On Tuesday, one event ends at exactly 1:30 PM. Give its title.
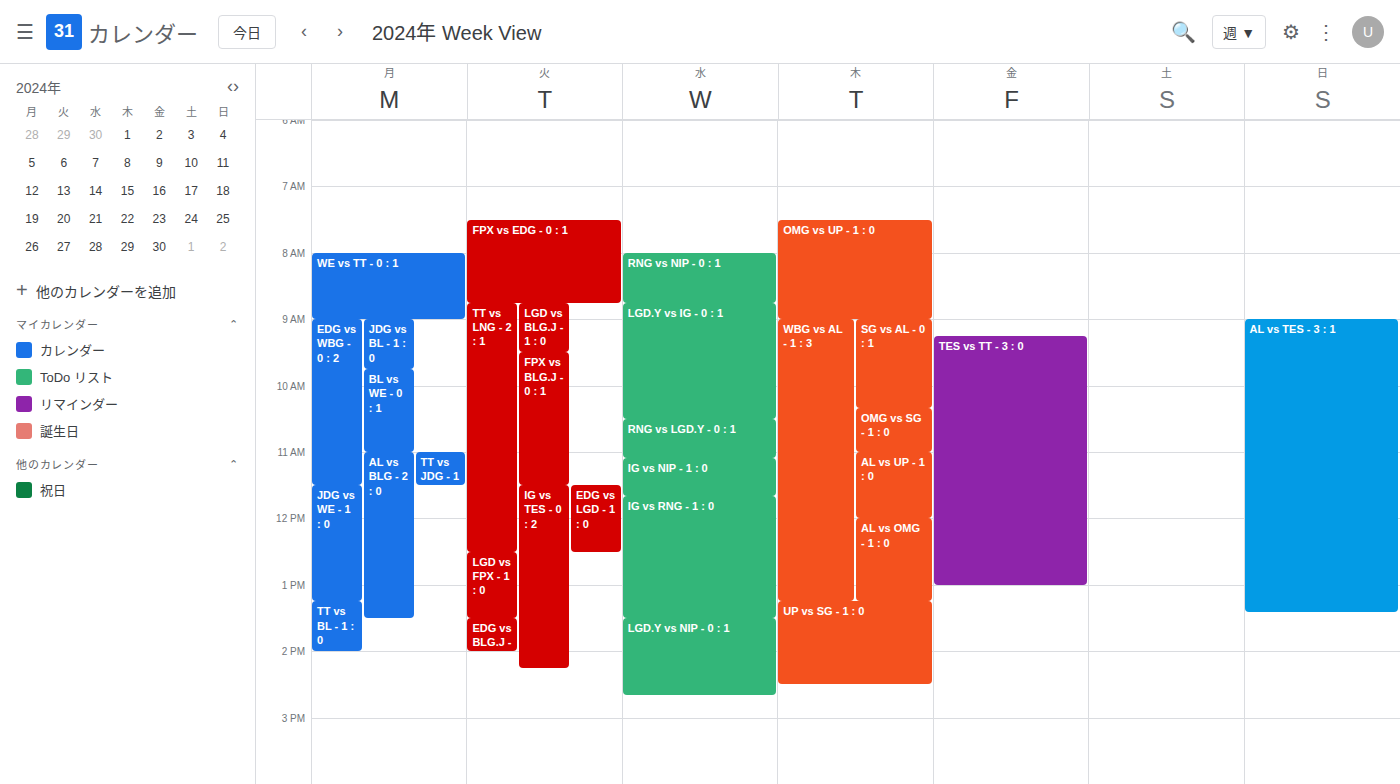
"LGD vs FPX - 1 : 0"